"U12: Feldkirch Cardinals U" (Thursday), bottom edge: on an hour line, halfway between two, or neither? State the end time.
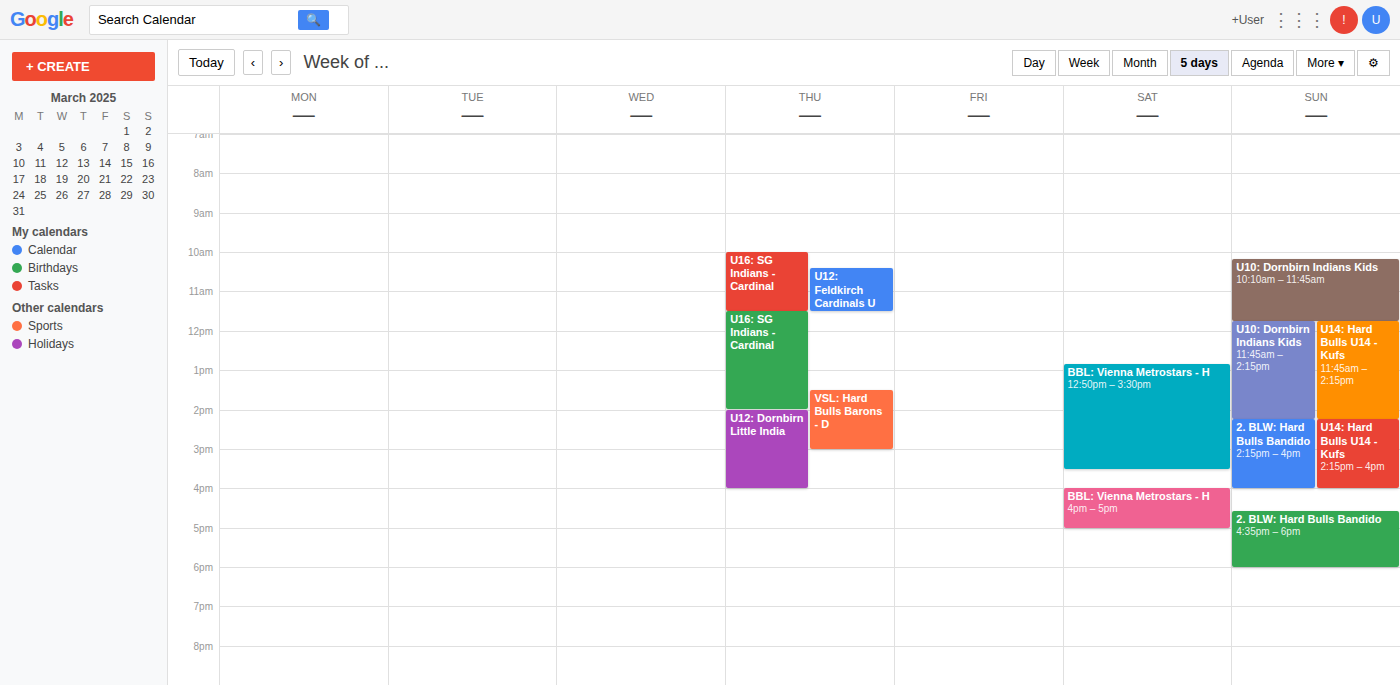
11:30 -- halfway between the 11:00 and 12:00 lines.